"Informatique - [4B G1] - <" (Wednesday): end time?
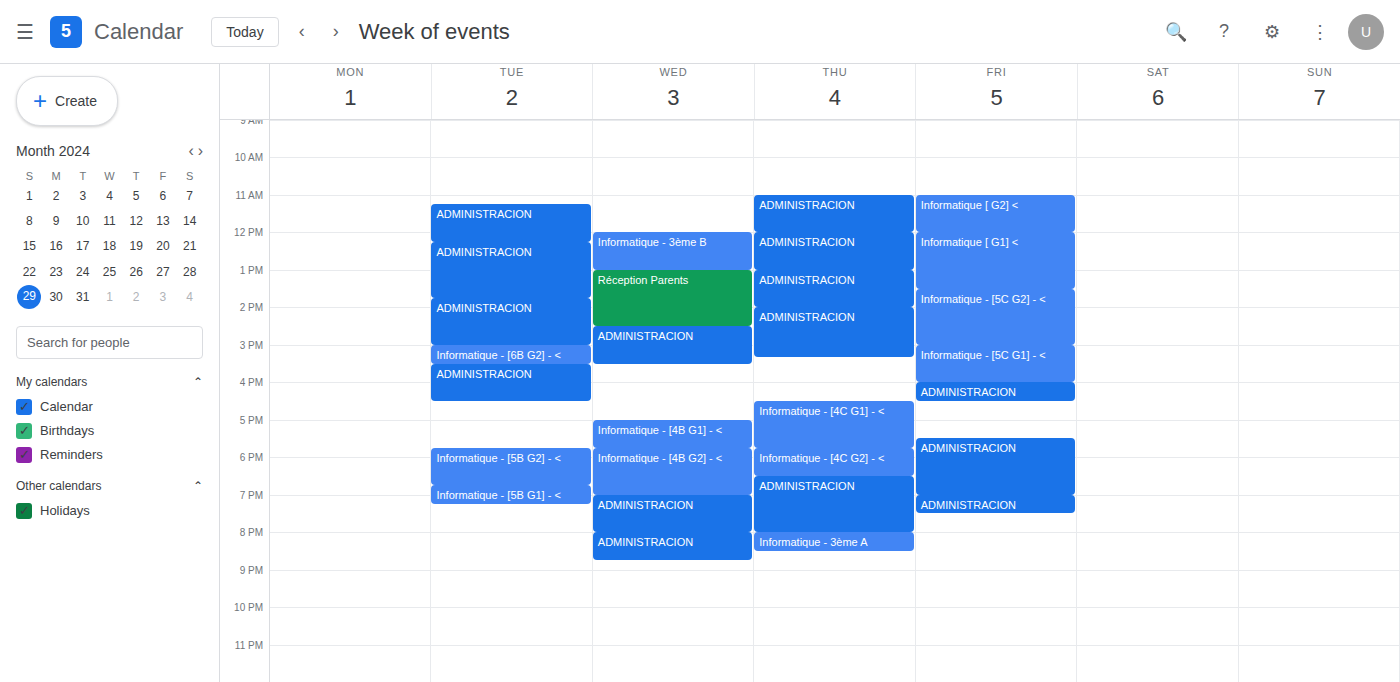
5:45 PM